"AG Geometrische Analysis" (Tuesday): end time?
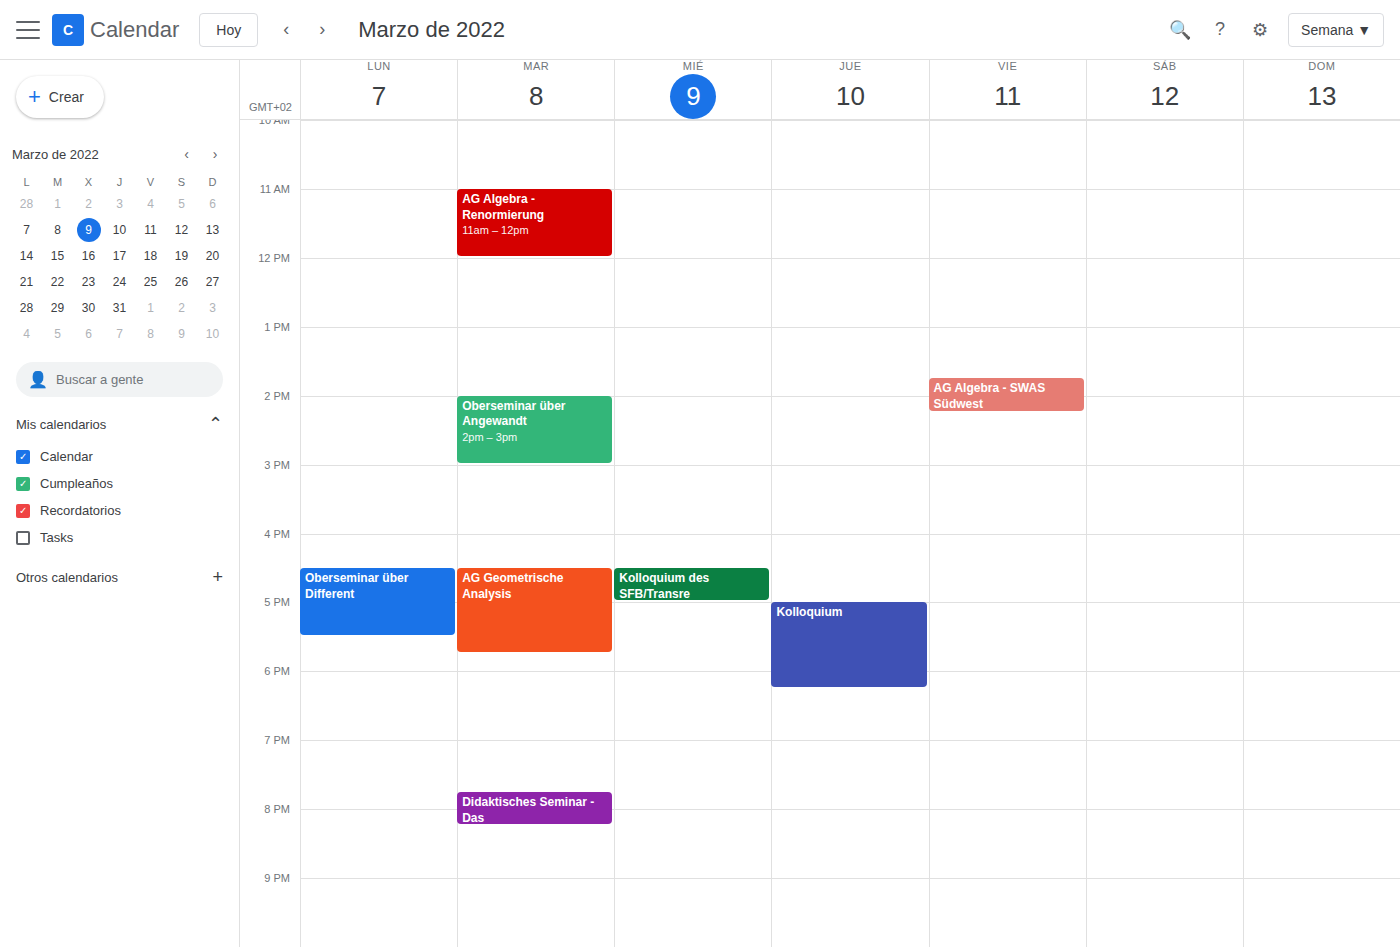
5:45 PM